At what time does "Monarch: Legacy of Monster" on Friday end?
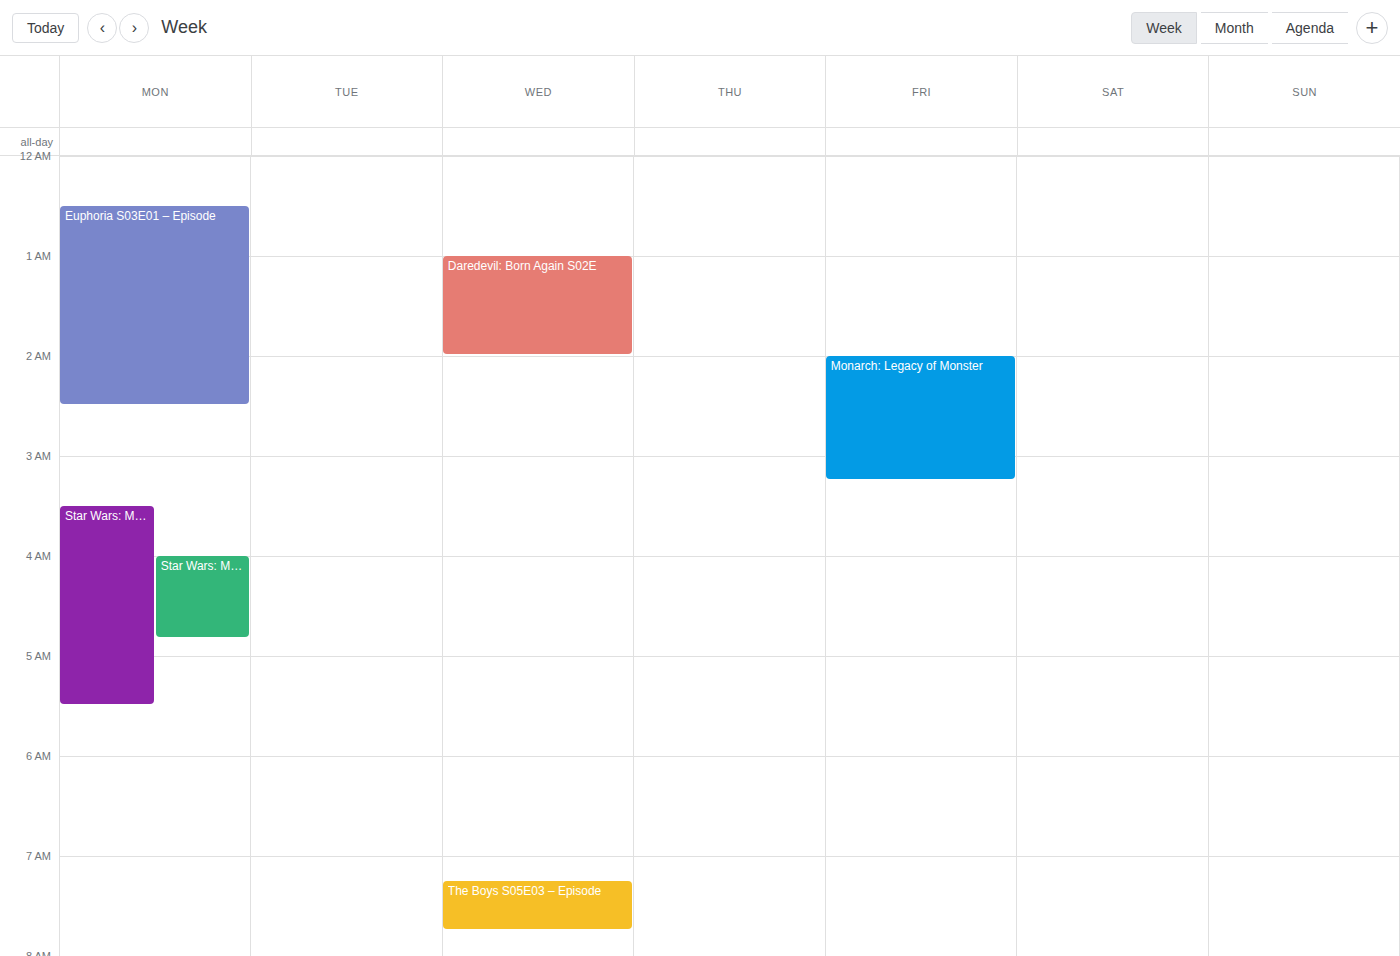
3:15 AM